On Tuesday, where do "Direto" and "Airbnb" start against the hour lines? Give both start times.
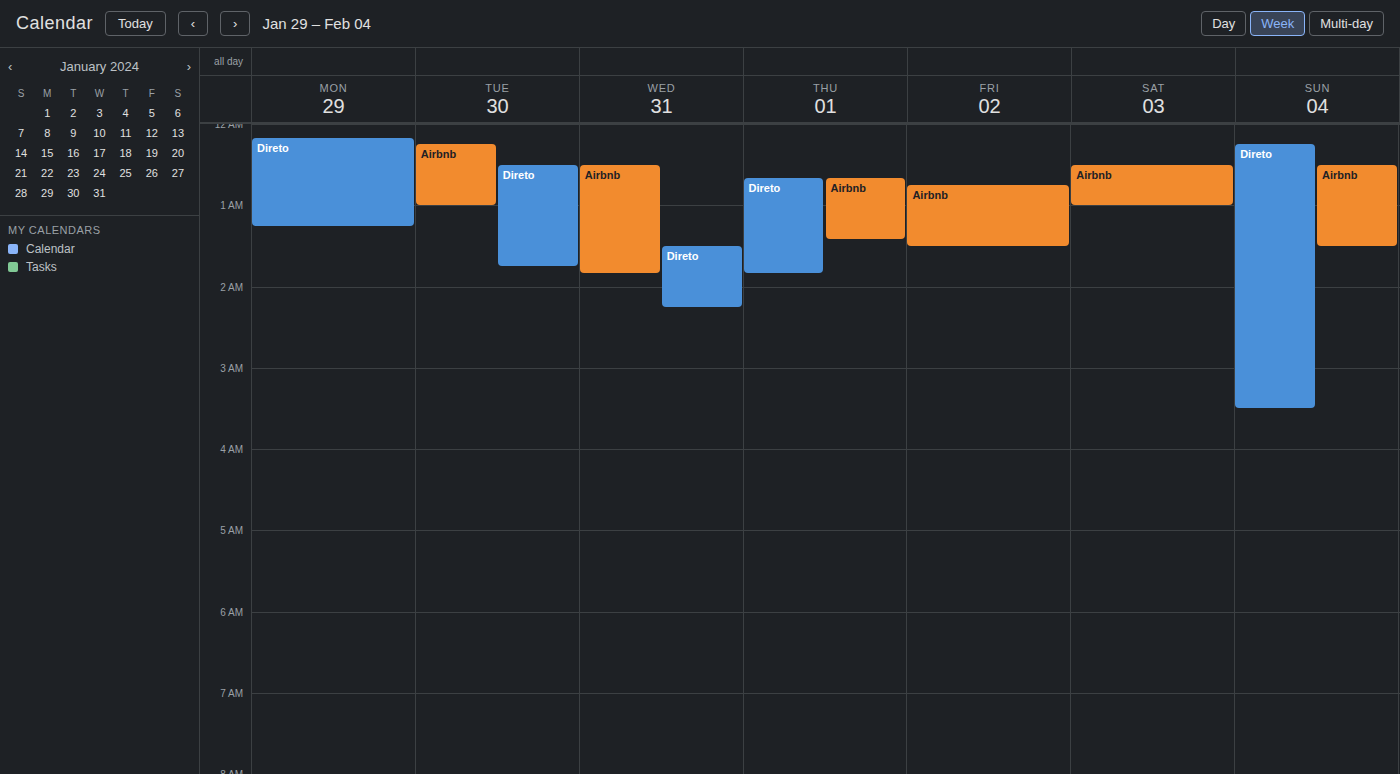
"Direto": 12:30 AM, halfway between the 12 AM and 1 AM lines. "Airbnb": 12:15 AM, neither: a quarter of the way from the 12 AM line to the 1 AM line.